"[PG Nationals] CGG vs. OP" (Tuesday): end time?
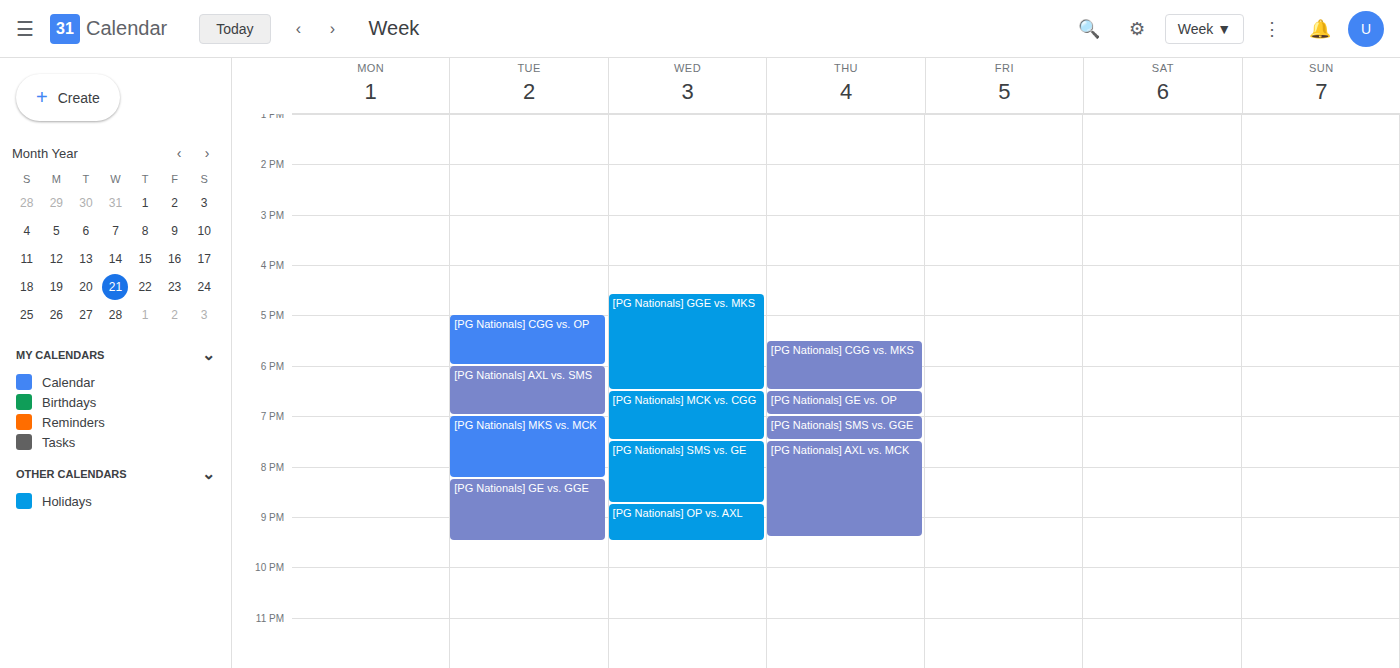
6:00 PM